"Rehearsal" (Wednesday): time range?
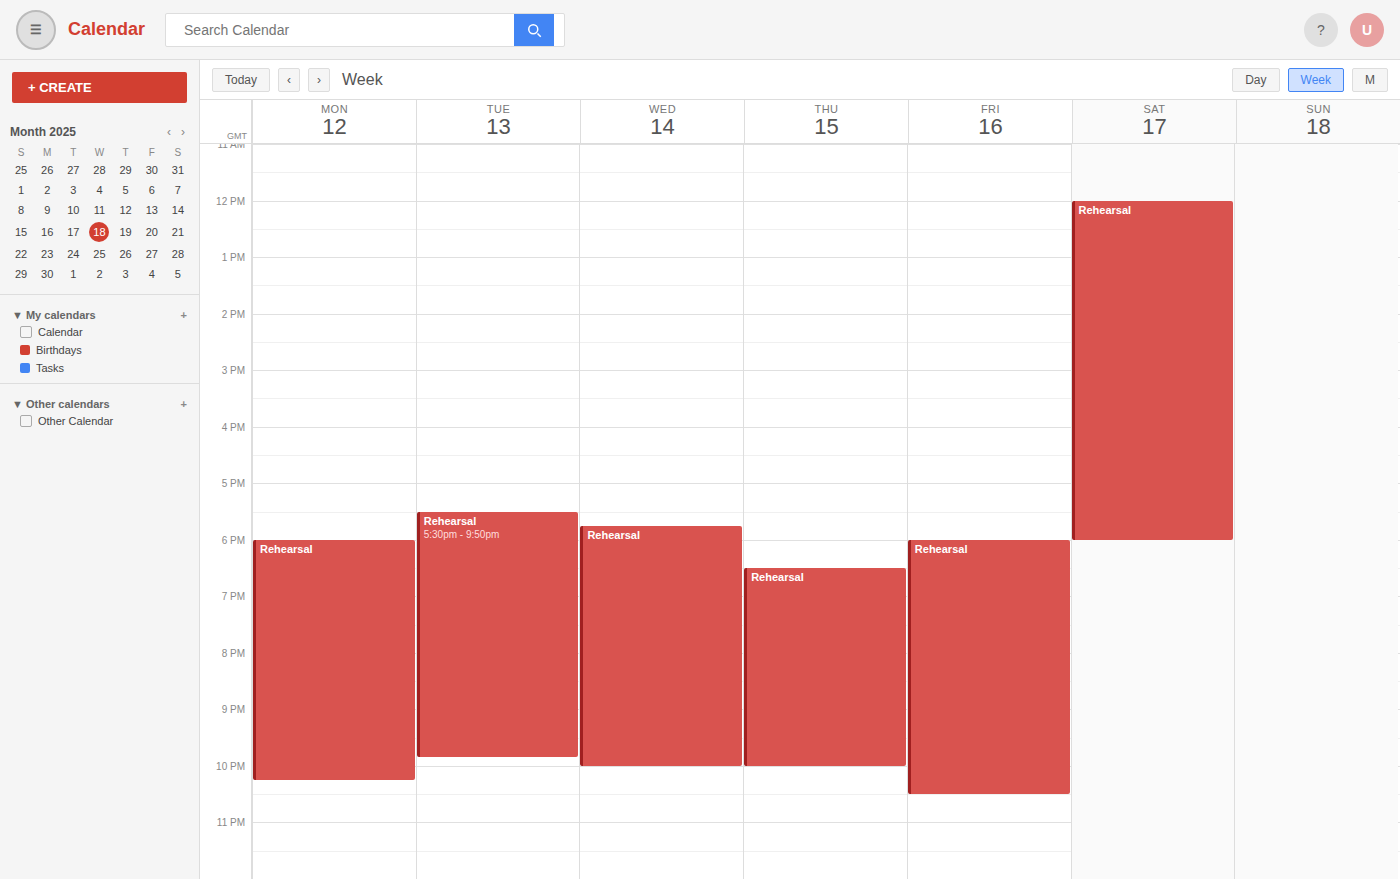
17:45 to 22:00